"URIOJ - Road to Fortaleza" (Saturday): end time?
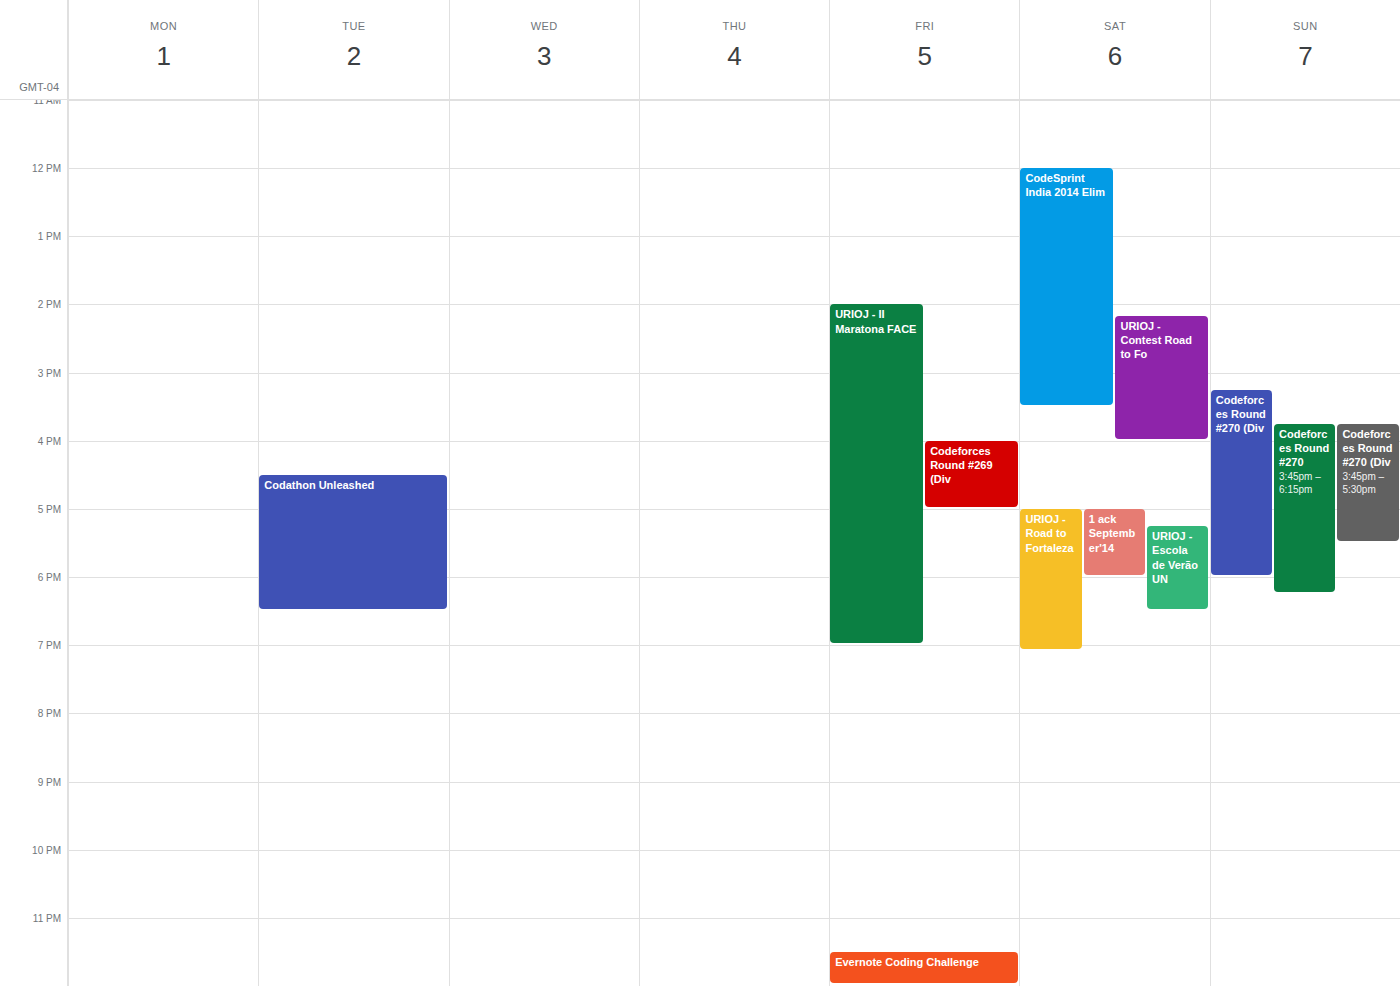
7:05 PM